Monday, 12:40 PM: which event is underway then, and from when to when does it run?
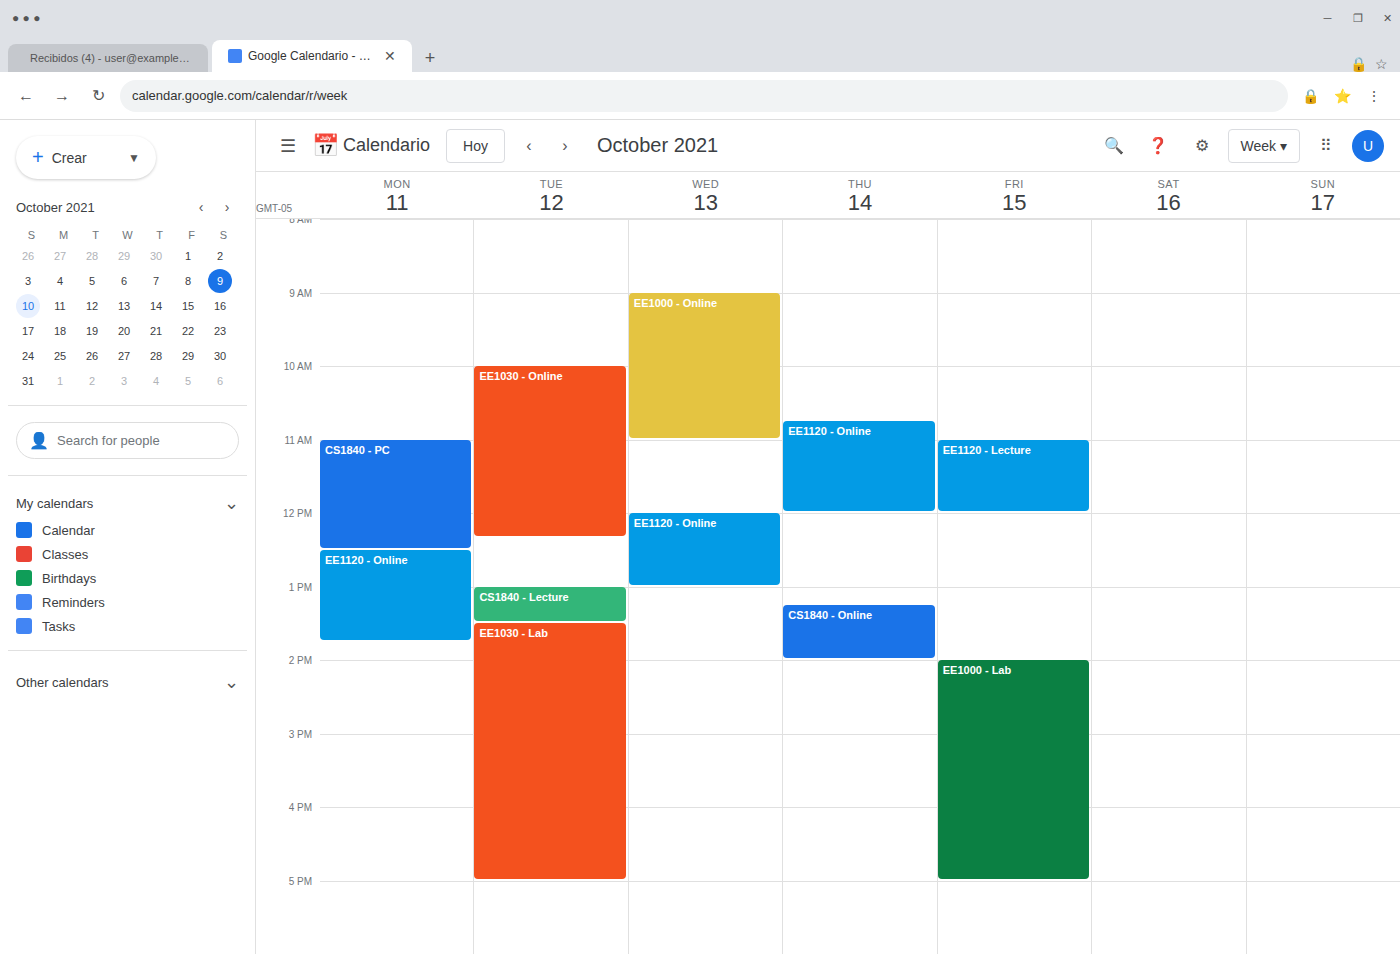
"EE1120 - Online", 12:30 PM to 1:45 PM